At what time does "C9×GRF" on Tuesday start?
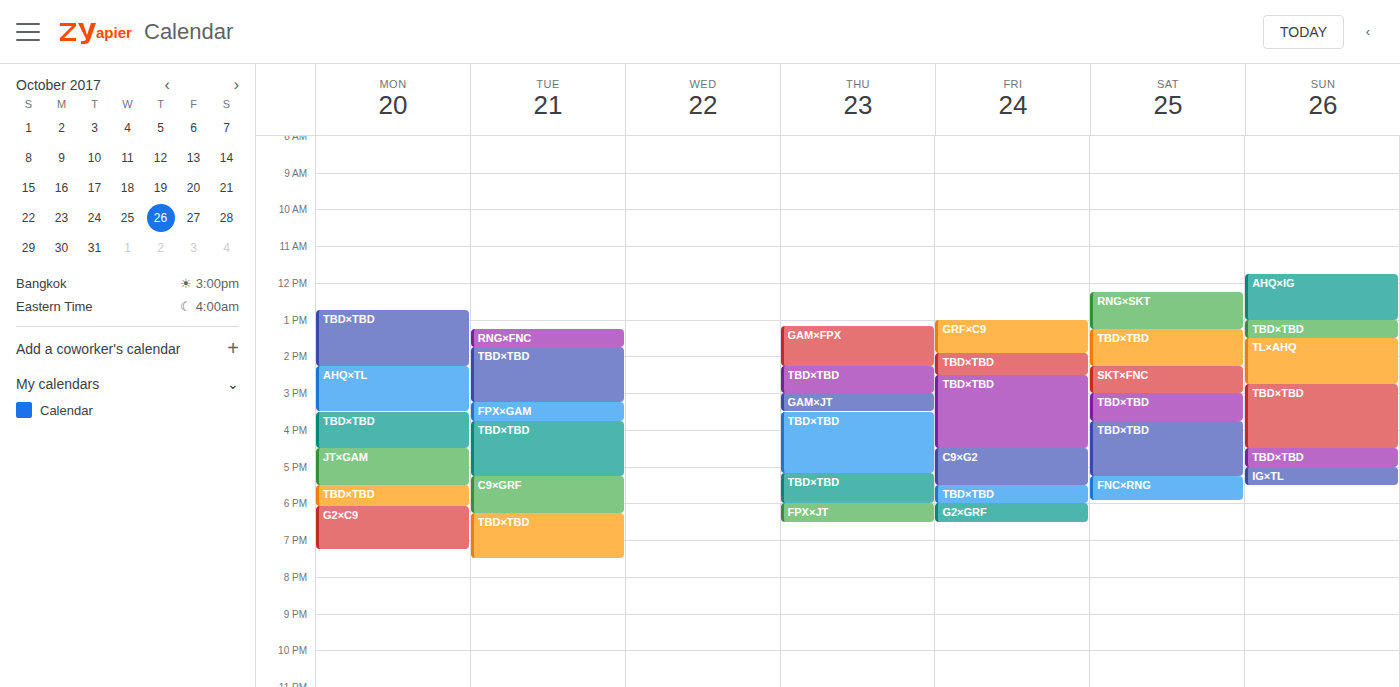
5:15 PM